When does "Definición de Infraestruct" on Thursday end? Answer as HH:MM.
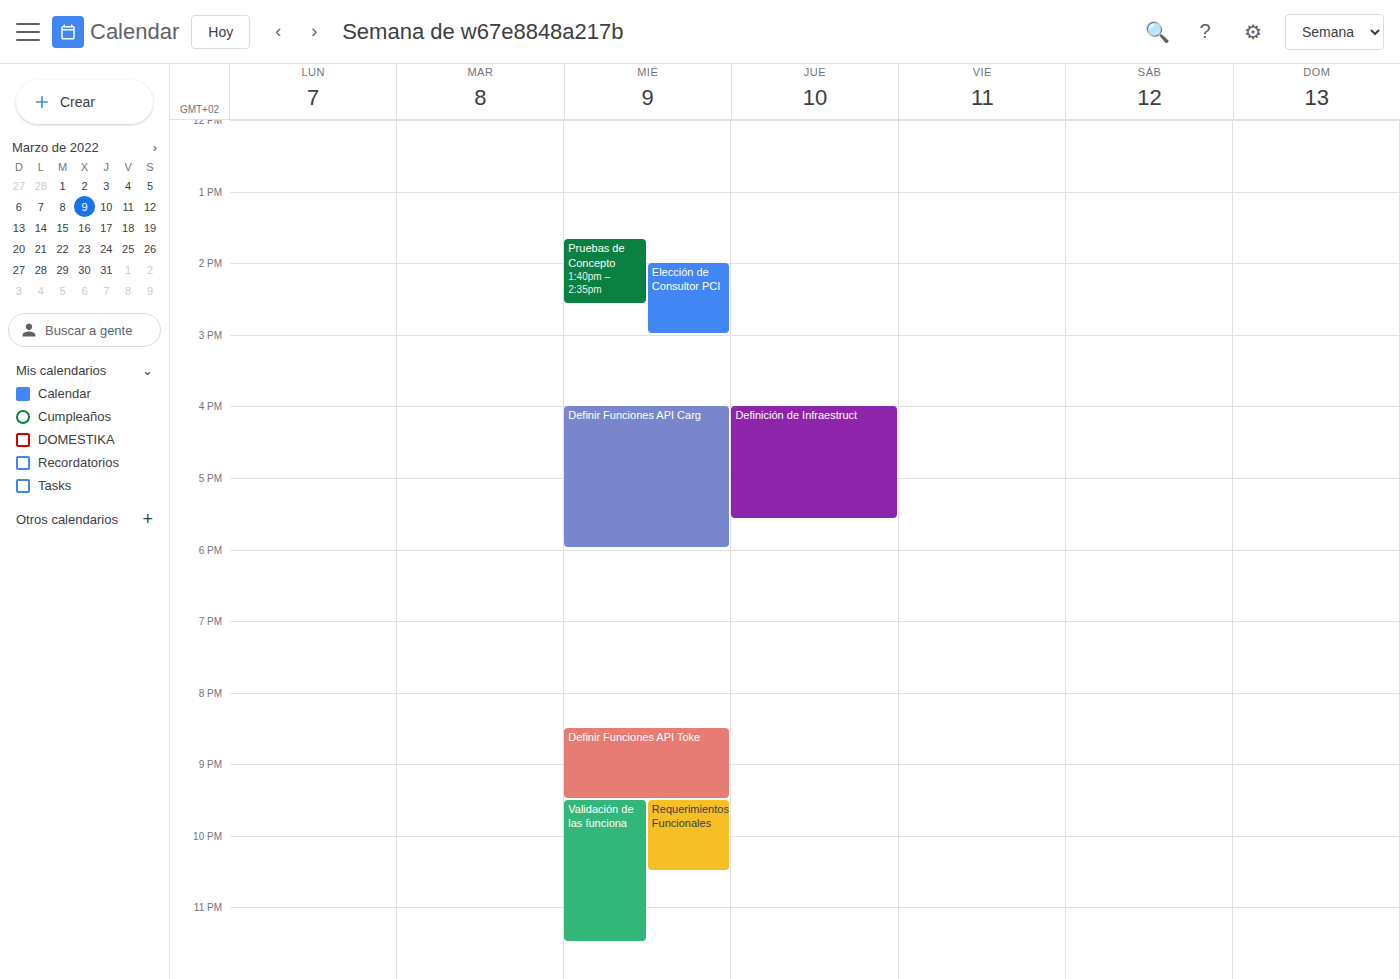
17:35